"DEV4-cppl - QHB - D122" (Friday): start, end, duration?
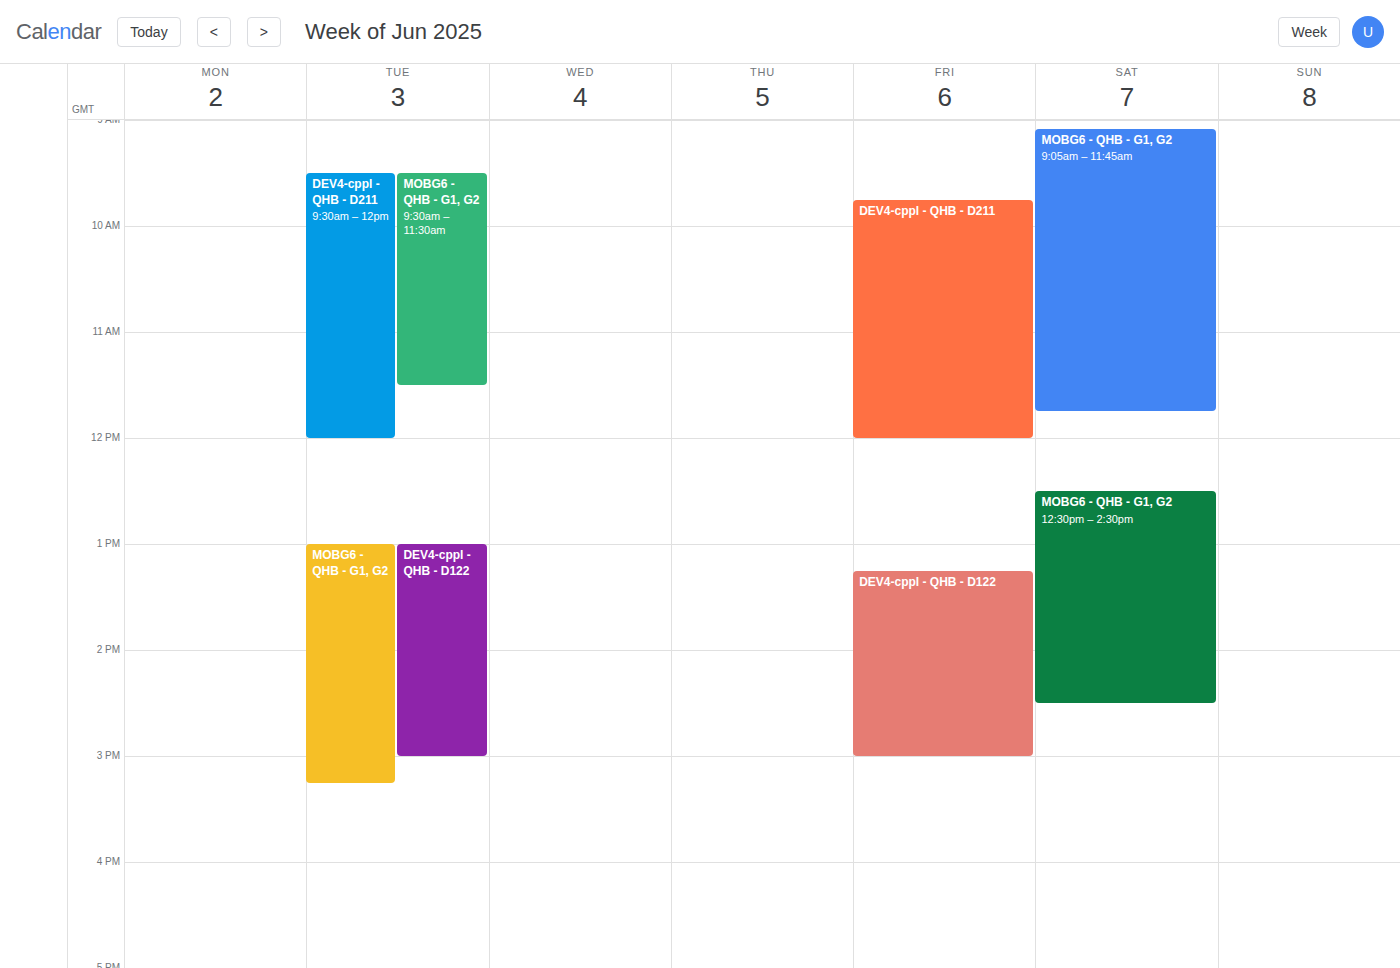
1:15 PM to 3:00 PM, 1 hour 45 minutes